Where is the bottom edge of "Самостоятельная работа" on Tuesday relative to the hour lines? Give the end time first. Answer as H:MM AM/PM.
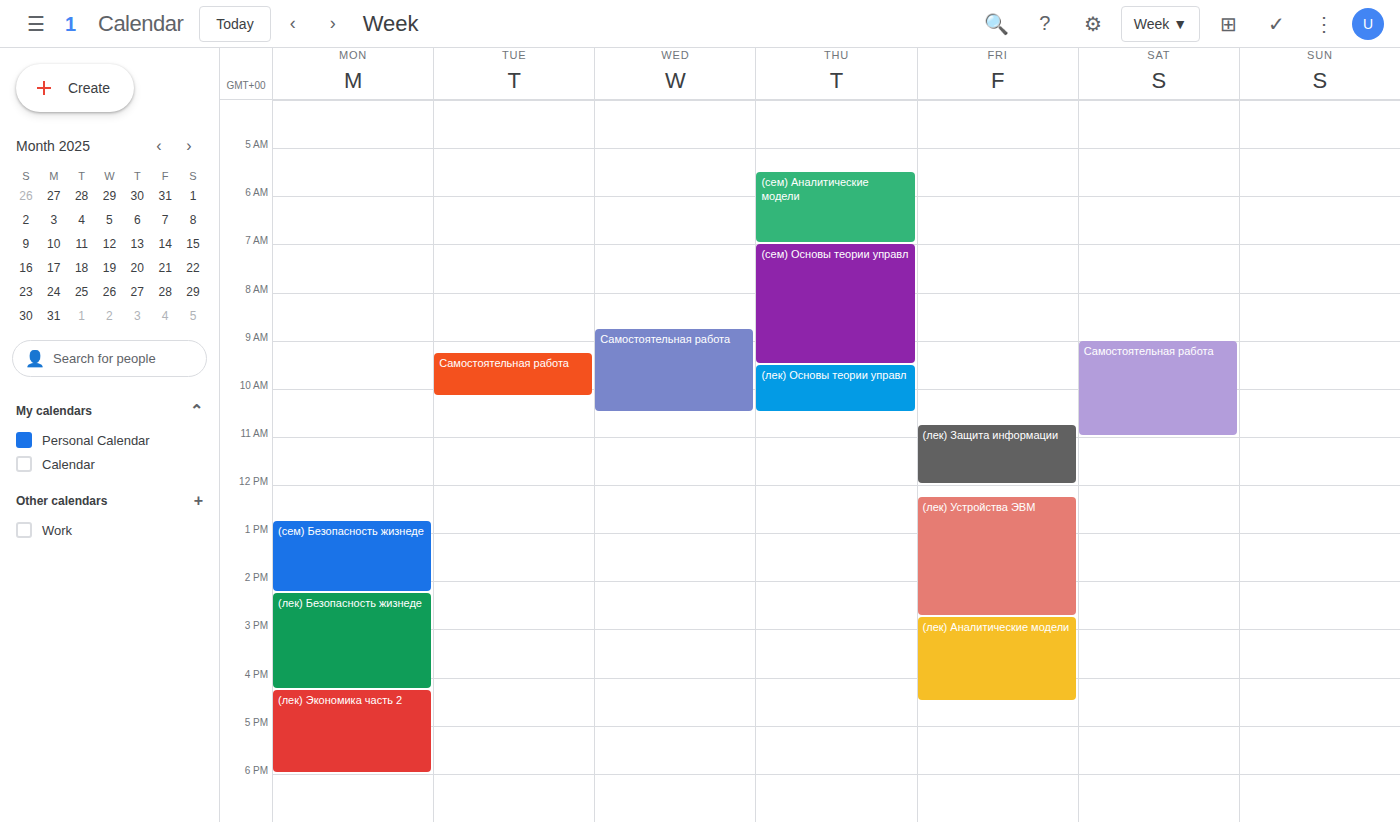
10:10 AM -- neither: 10 minutes below the 10 AM line and 50 minutes above the 11 AM line.